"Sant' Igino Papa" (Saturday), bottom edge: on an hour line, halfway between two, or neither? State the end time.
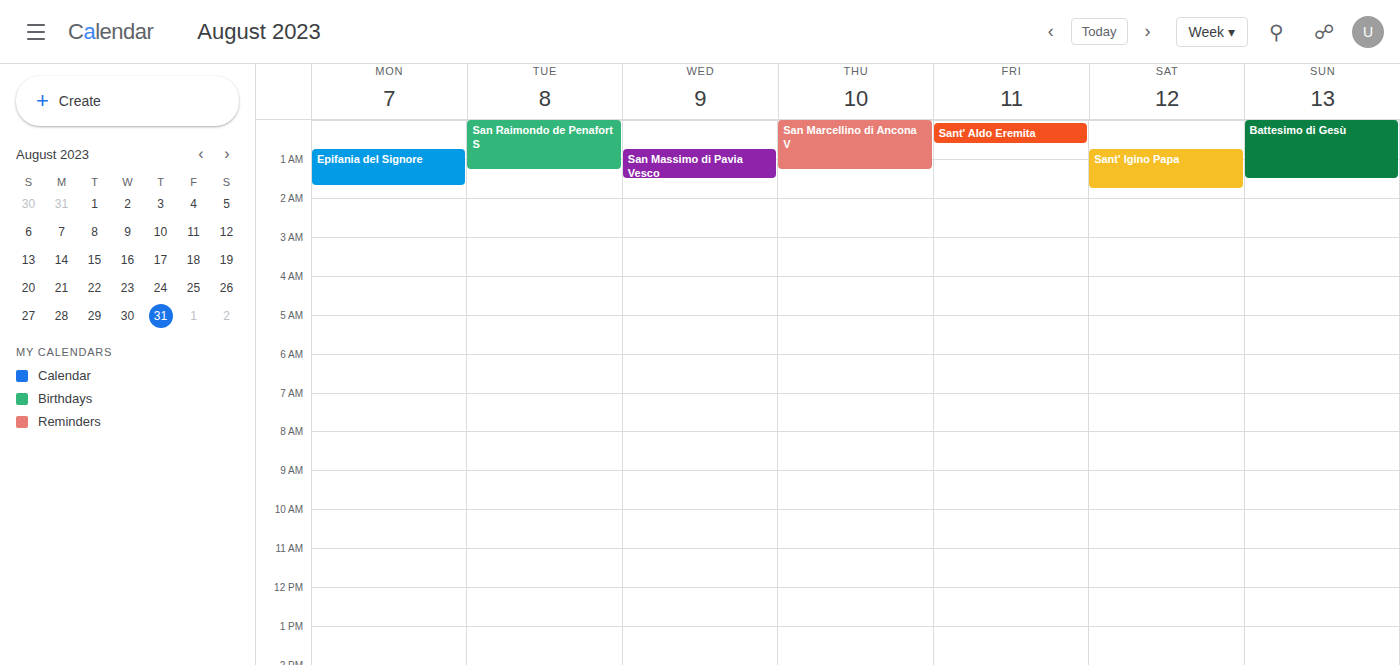
1:45 AM -- neither: three quarters of the way from the 1 AM line to the 2 AM line.